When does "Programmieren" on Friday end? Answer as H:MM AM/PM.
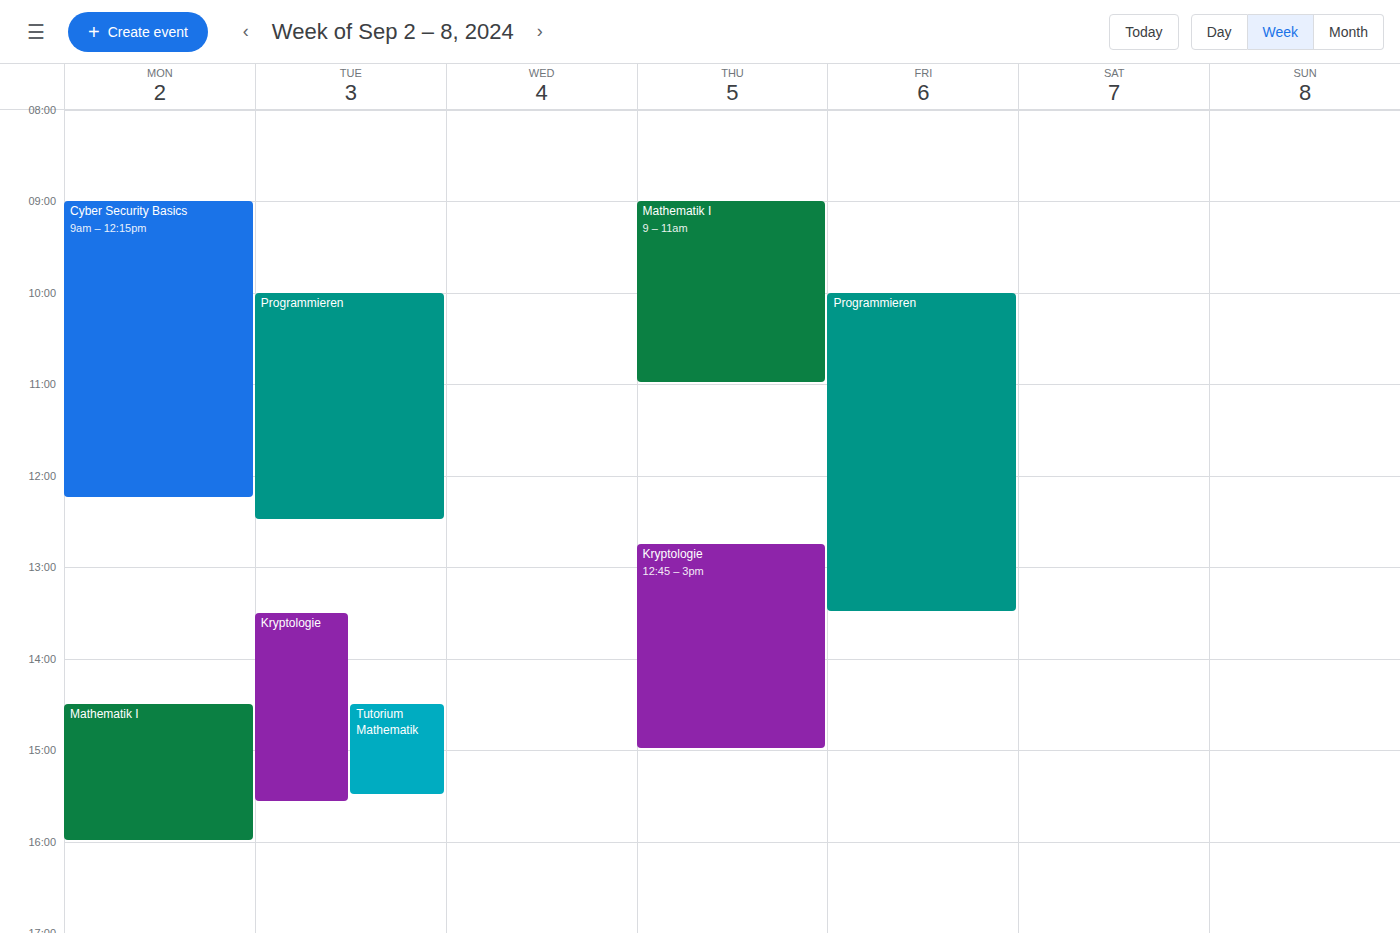
1:30 PM